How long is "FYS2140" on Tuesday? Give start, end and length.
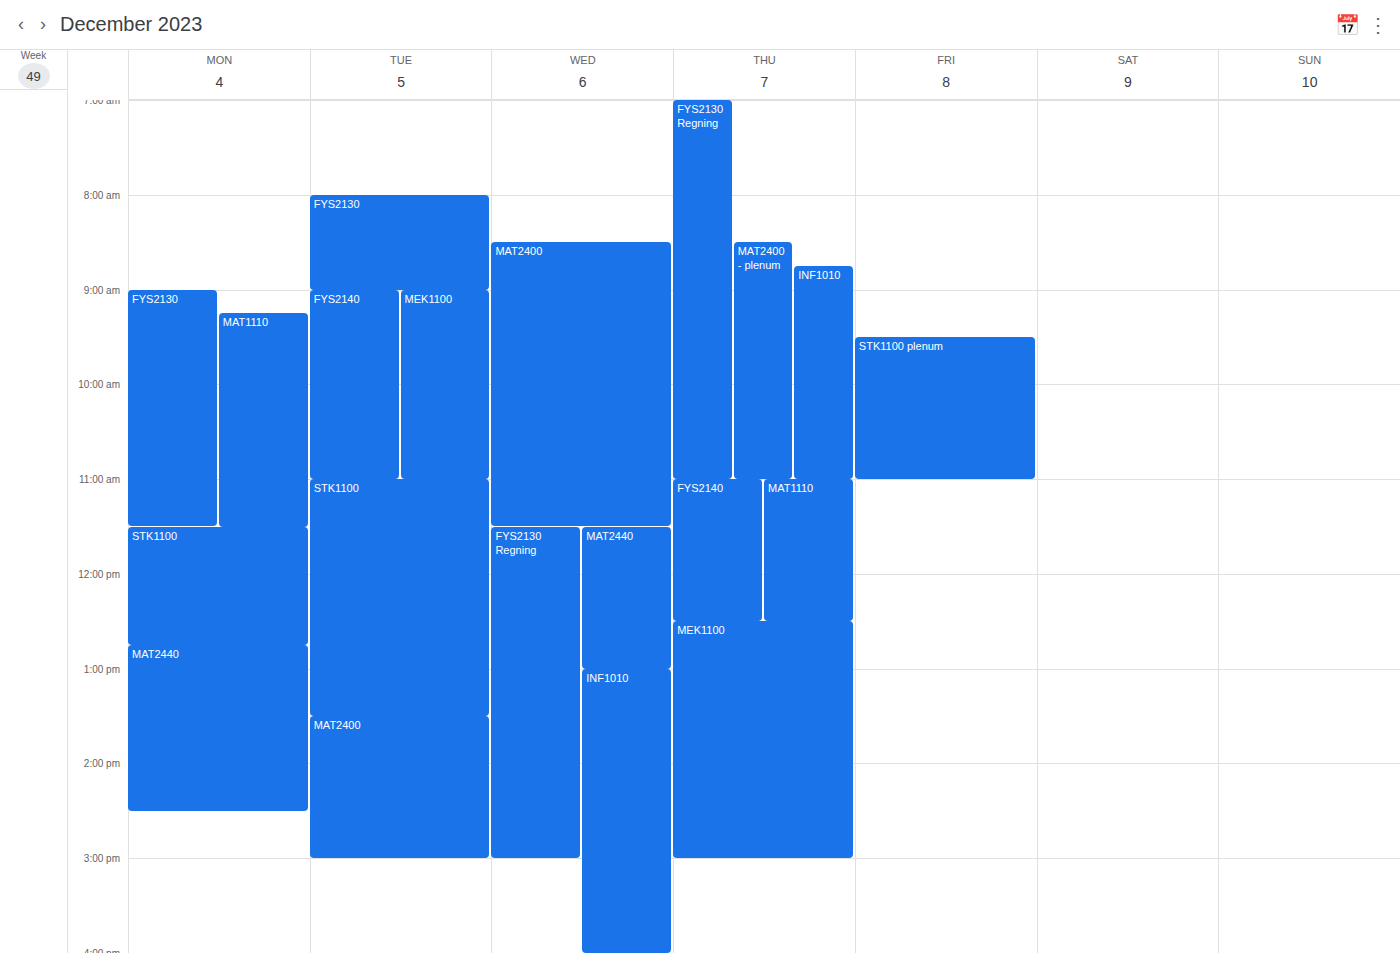
9:00 AM to 11:00 AM, 2 hours